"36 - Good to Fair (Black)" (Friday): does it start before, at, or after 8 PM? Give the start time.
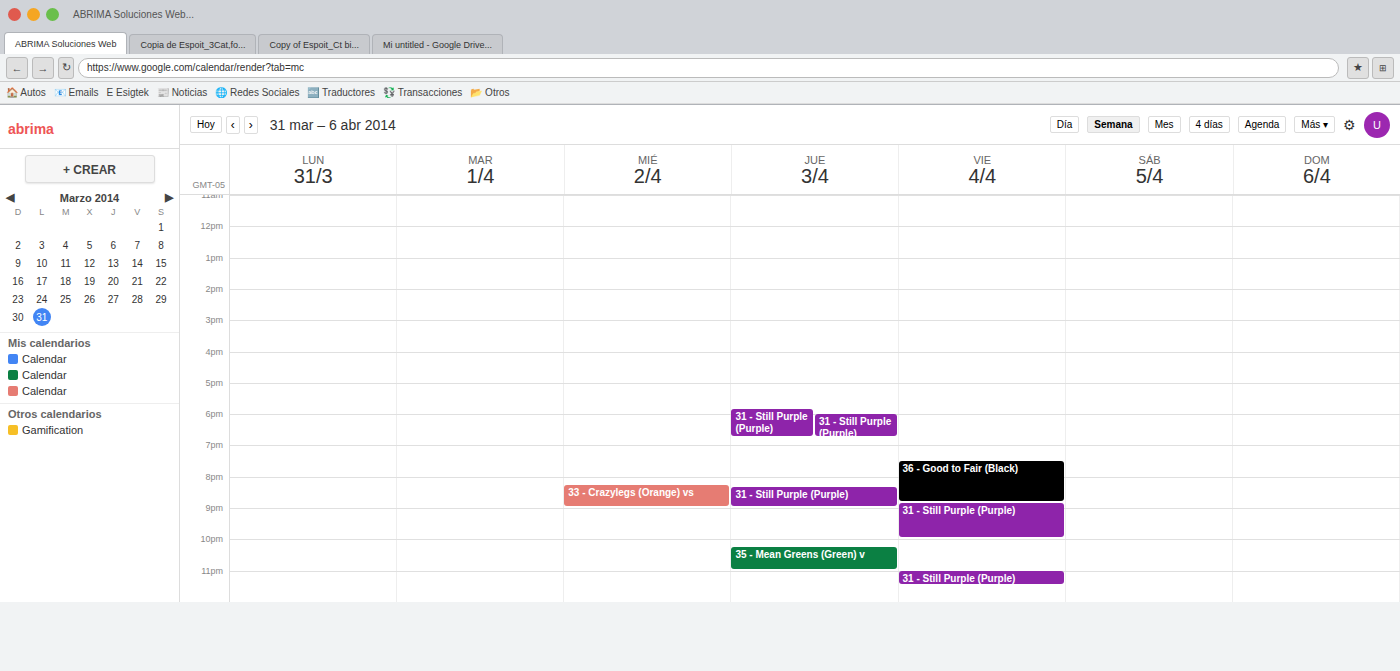
7:30 PM -- before 8 PM, 30 minutes above the 8 PM line.